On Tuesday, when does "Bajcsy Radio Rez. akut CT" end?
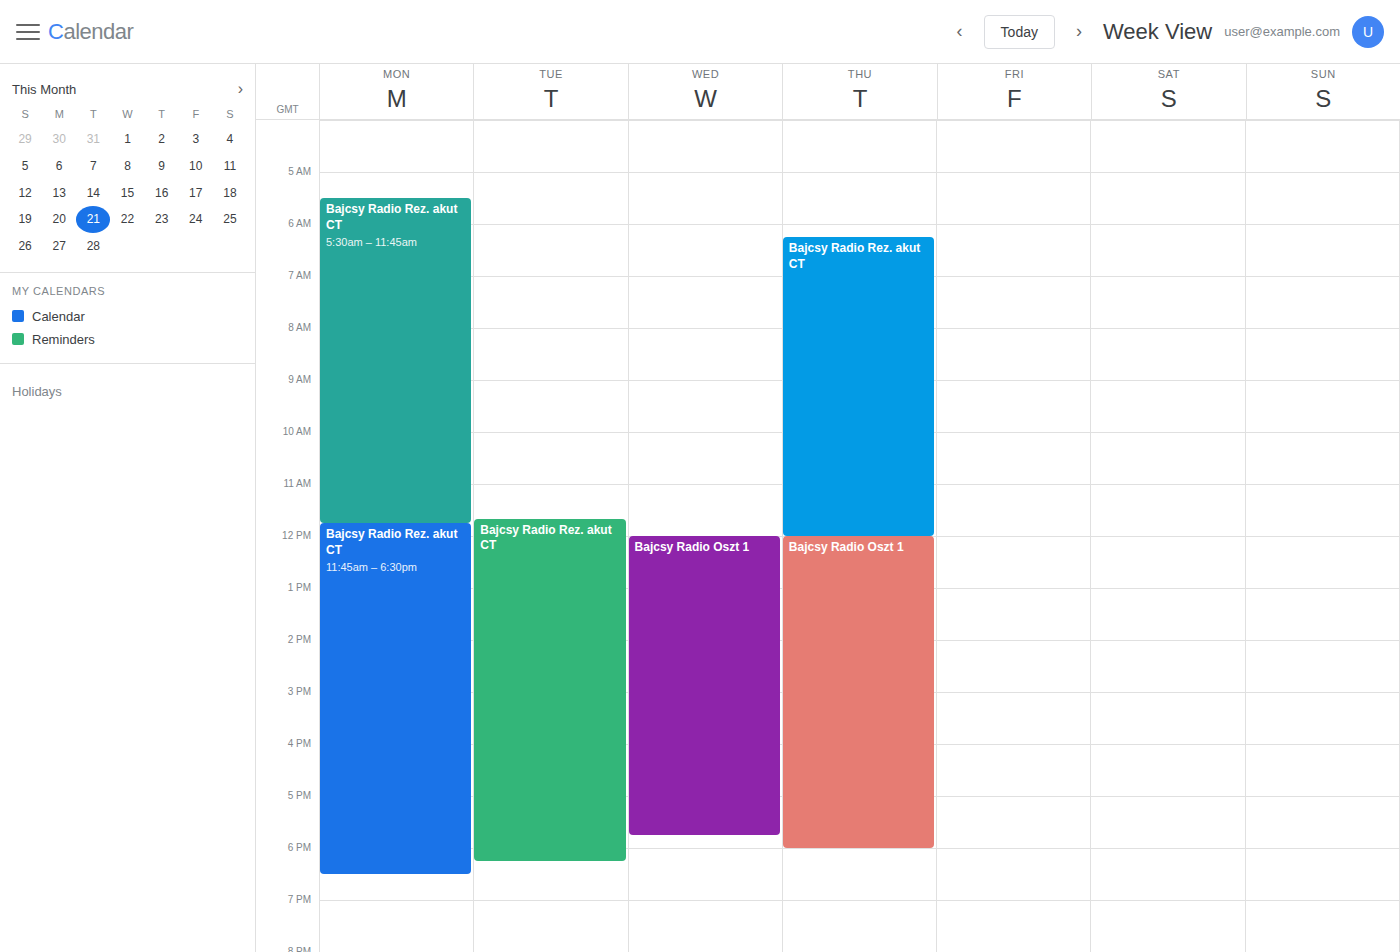
6:15 PM